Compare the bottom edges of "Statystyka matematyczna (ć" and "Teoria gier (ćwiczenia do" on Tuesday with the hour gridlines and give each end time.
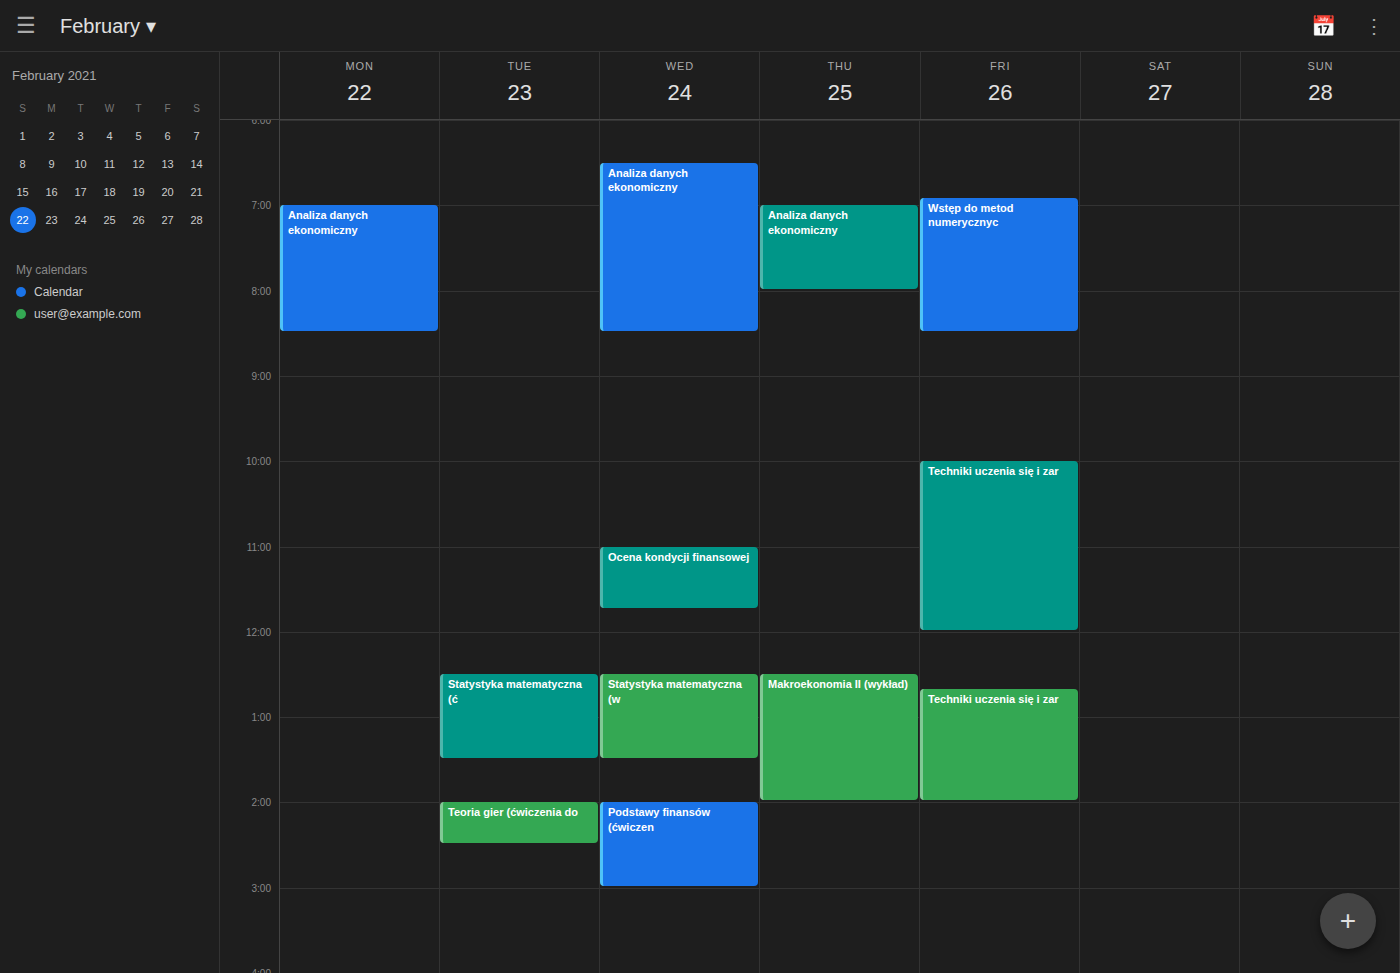
"Statystyka matematyczna (ć": 1:30 PM, halfway between the 1 PM and 2 PM lines. "Teoria gier (ćwiczenia do": 2:30 PM, halfway between the 2 PM and 3 PM lines.